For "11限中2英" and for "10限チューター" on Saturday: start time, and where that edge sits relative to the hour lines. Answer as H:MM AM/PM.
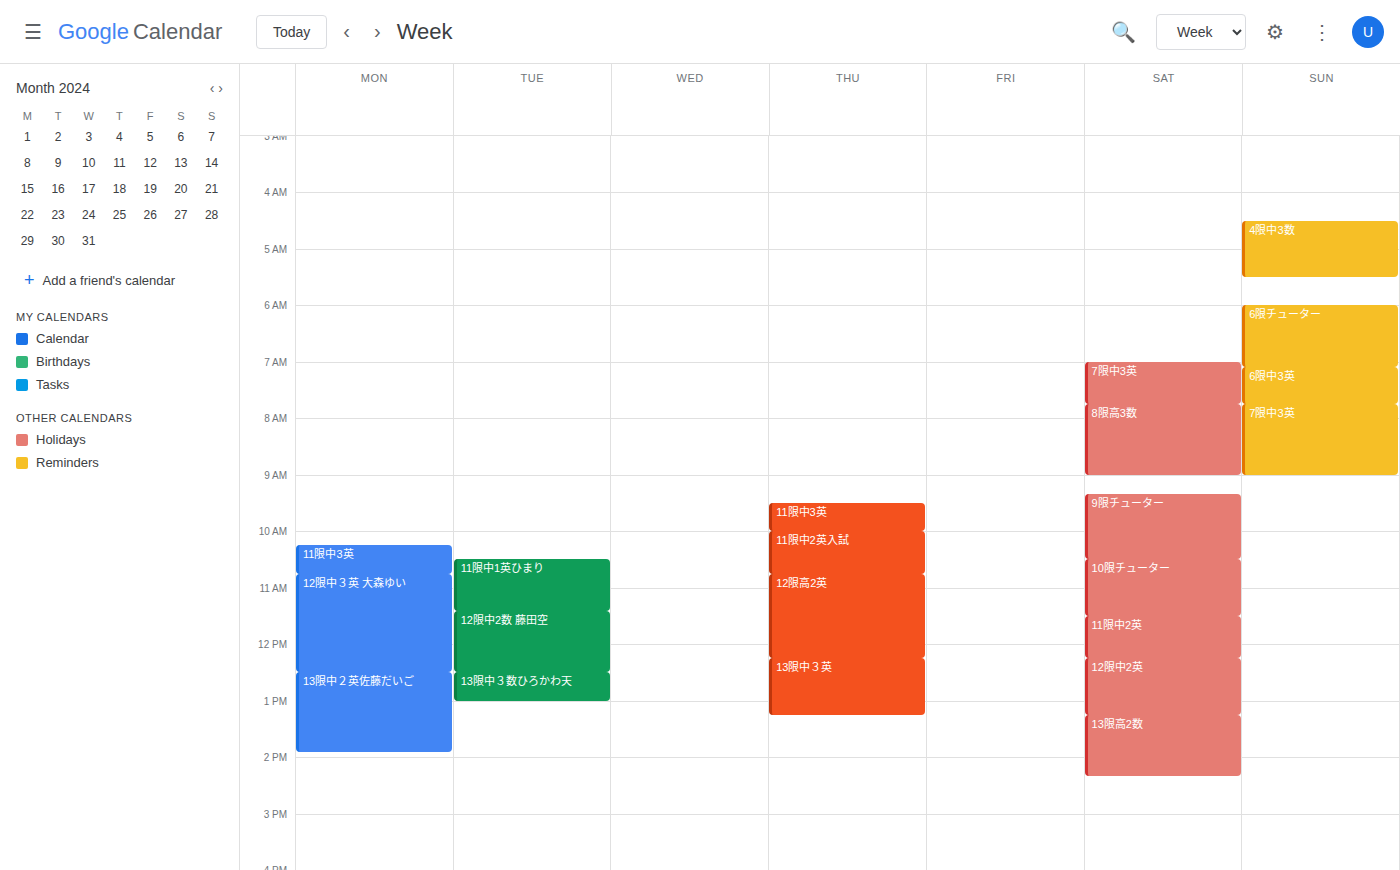
"11限中2英": 11:30 AM, halfway between the 11 AM and 12 PM lines. "10限チューター": 10:30 AM, halfway between the 10 AM and 11 AM lines.